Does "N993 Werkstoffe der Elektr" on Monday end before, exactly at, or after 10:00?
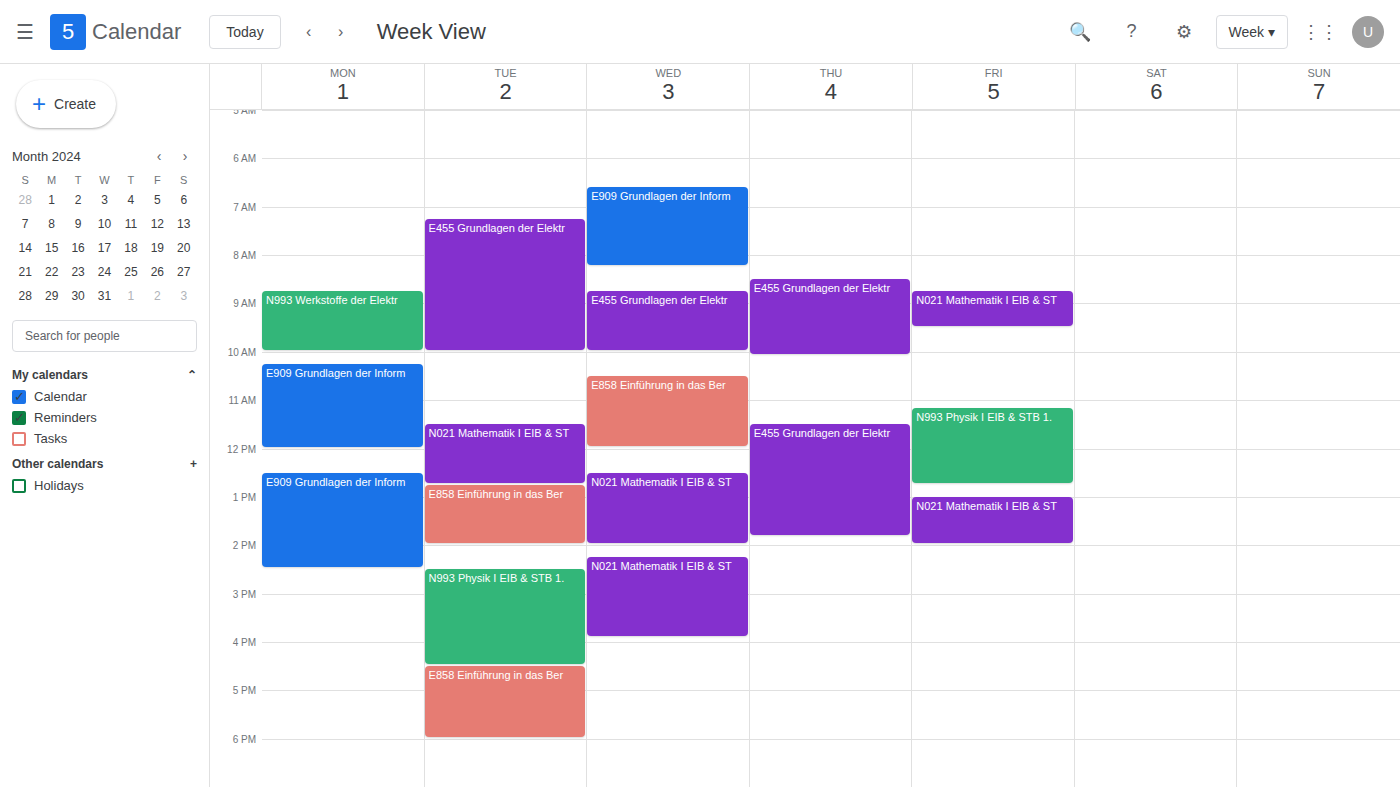
10:00 -- exactly at 10:00, on the 10:00 line.